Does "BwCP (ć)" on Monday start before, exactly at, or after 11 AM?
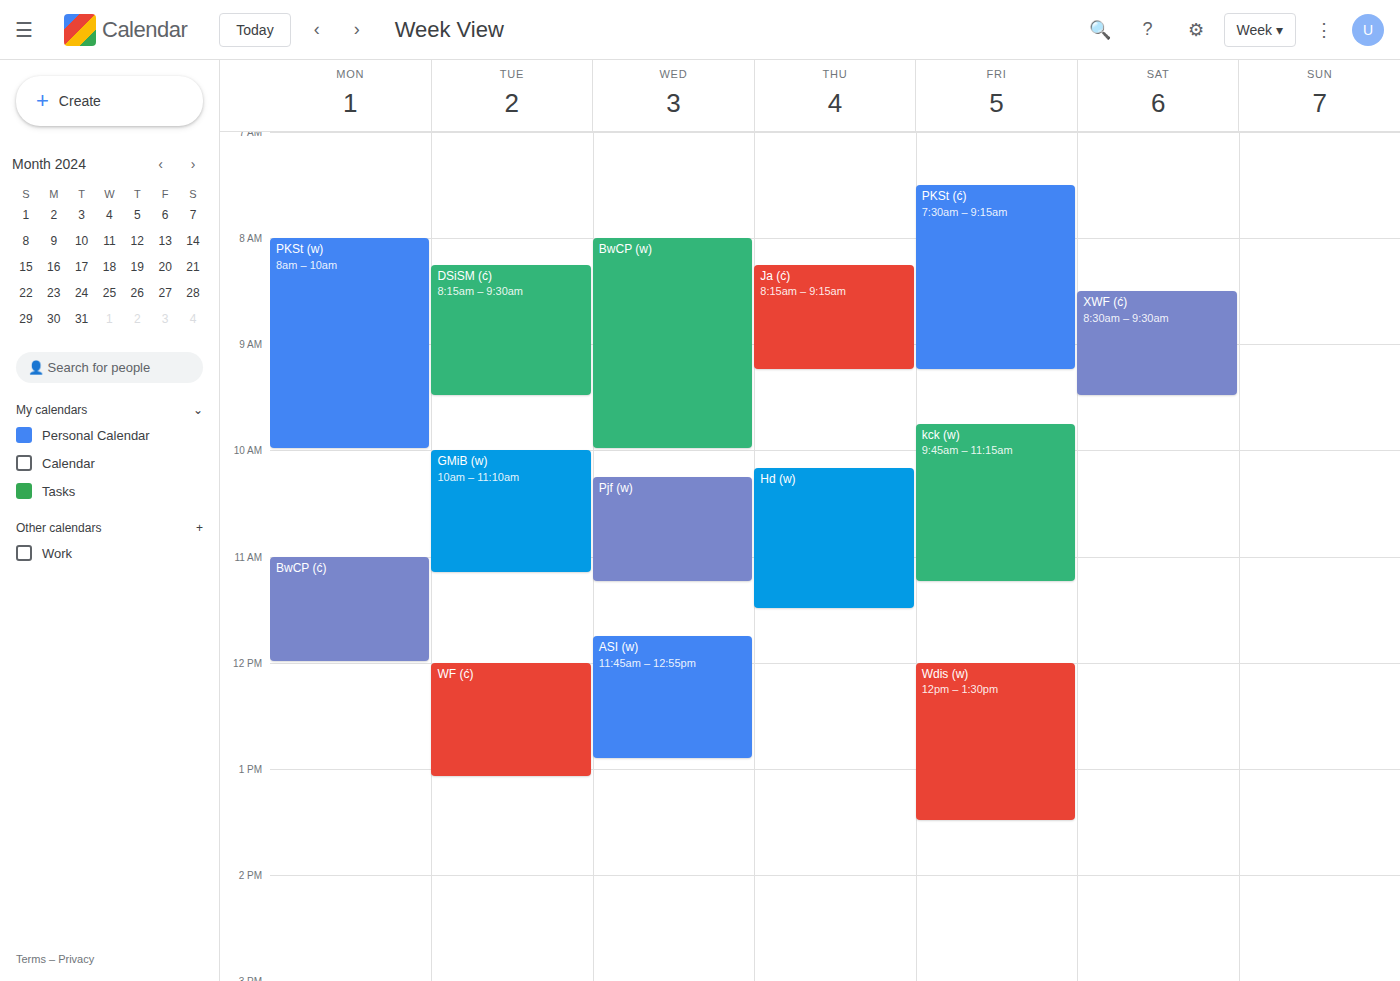
11:00 AM -- exactly at 11 AM, on the 11 AM line.